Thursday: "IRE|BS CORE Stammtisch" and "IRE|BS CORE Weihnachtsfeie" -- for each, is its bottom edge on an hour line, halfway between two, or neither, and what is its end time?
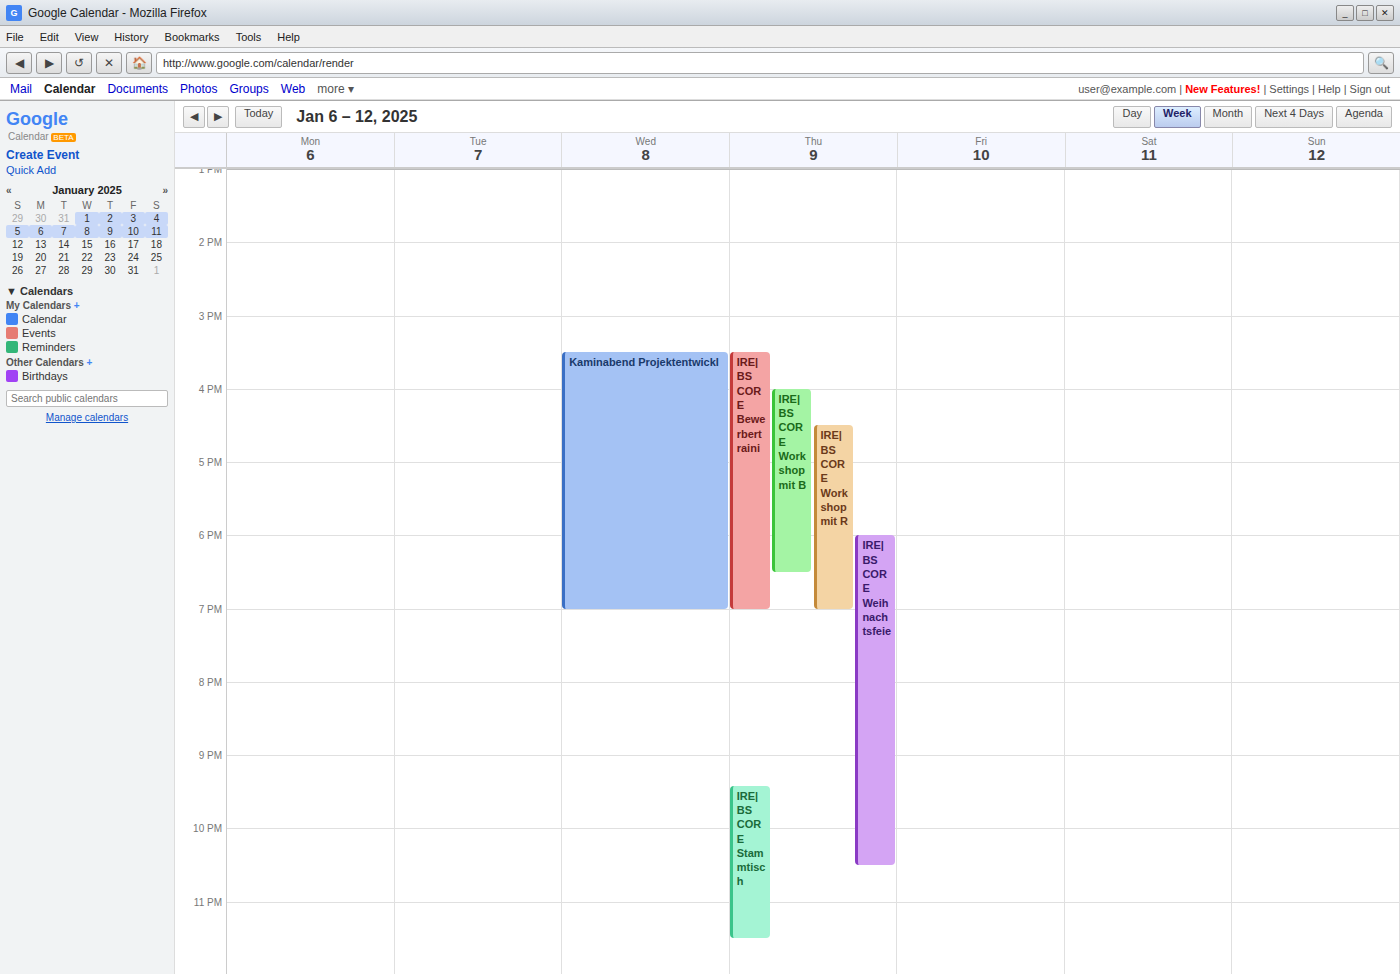
"IRE|BS CORE Stammtisch": 11:30 PM, halfway between the 11 PM and 12 AM lines. "IRE|BS CORE Weihnachtsfeie": 10:30 PM, halfway between the 10 PM and 11 PM lines.